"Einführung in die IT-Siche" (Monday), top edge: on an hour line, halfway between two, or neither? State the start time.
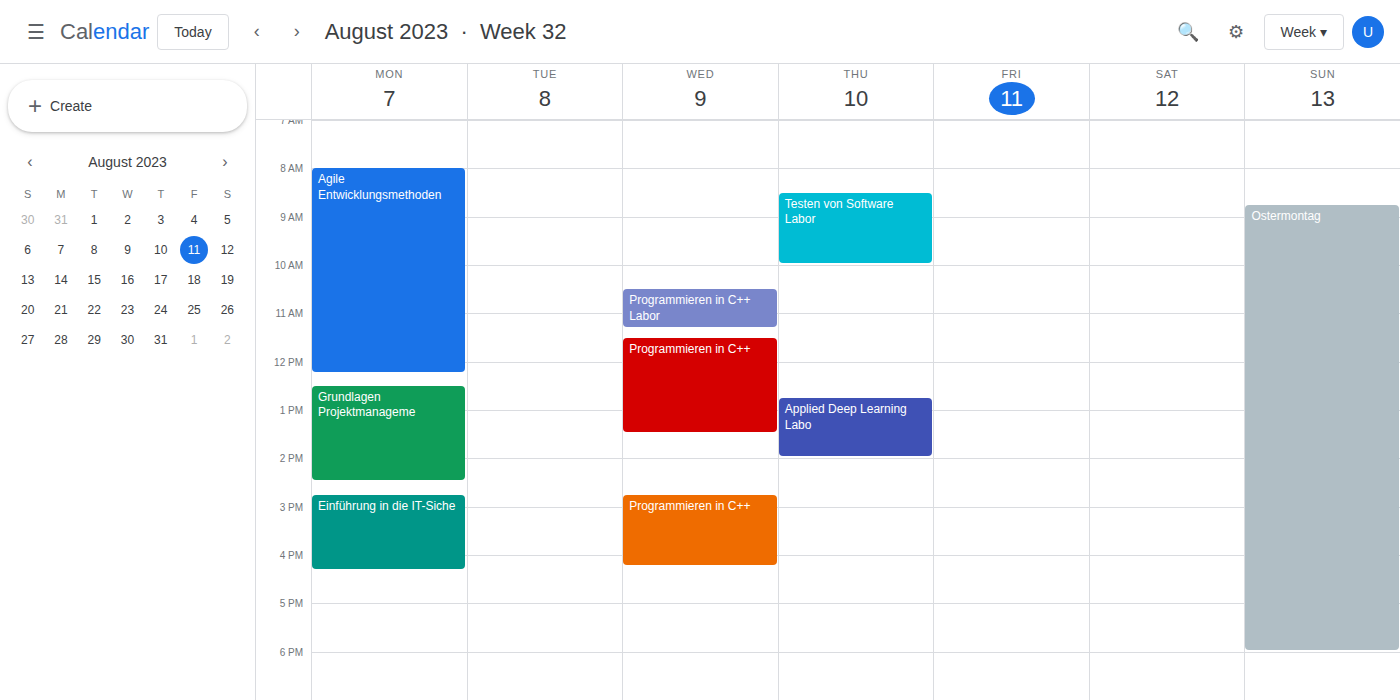
14:45 -- neither: three quarters of the way from the 14:00 line to the 15:00 line.